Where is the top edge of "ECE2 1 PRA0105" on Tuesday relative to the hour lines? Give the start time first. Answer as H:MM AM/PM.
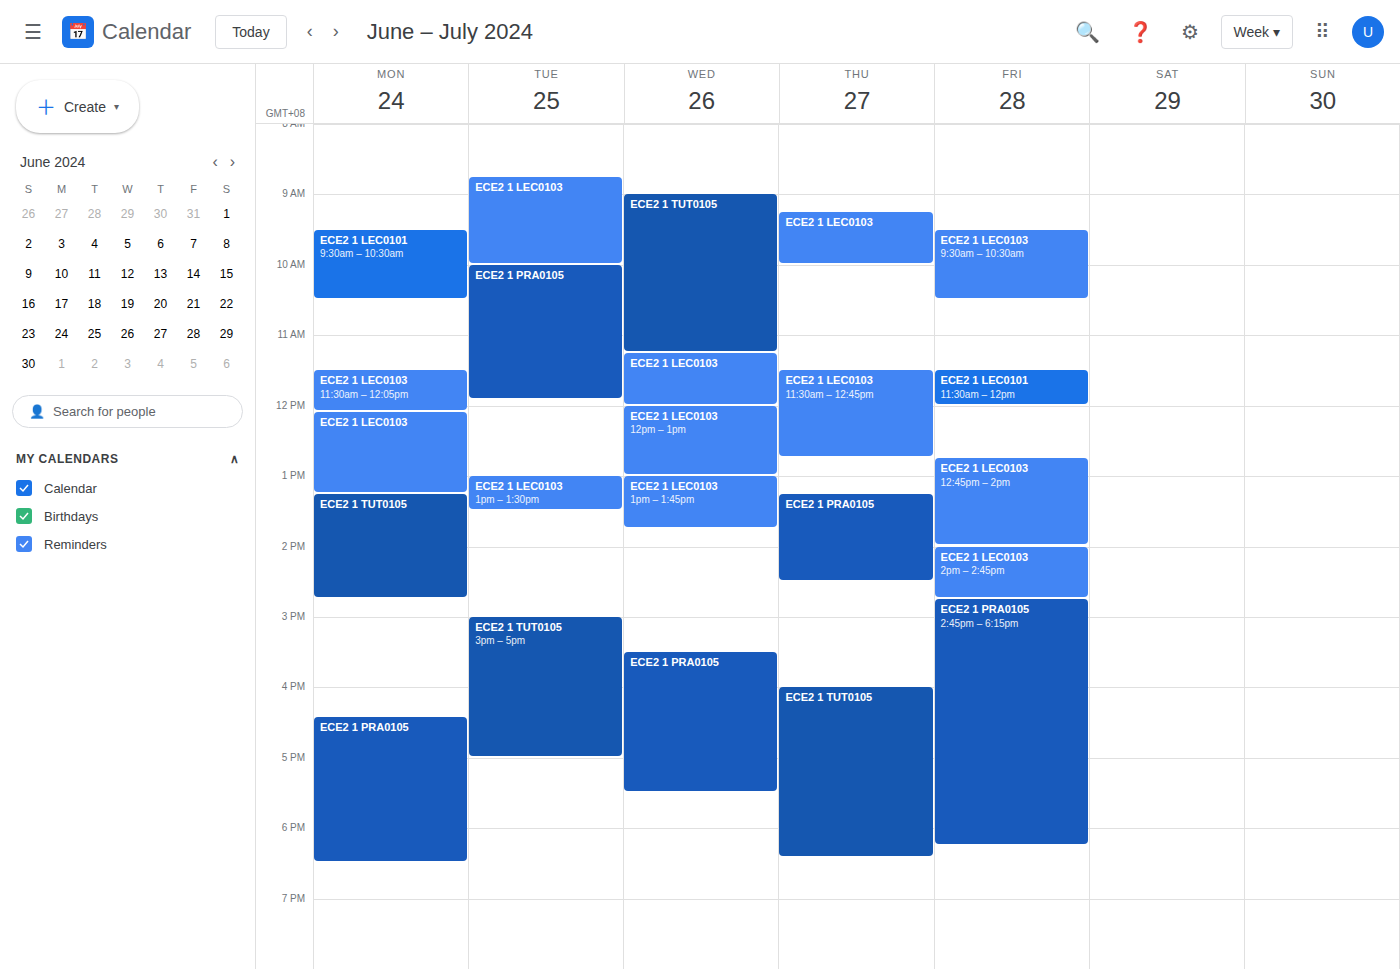
10:00 AM -- exactly on the 10 AM line.